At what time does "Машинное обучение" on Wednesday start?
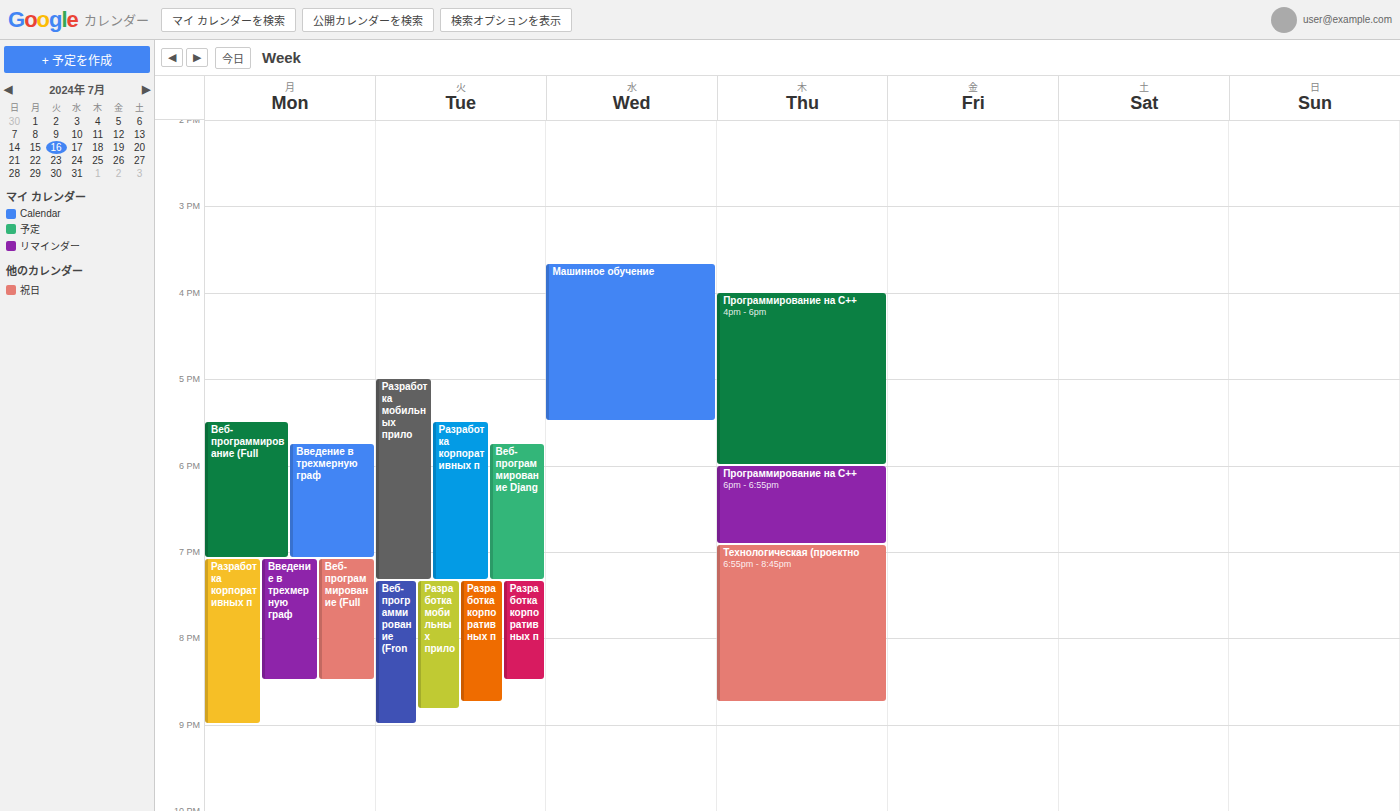
3:40 PM